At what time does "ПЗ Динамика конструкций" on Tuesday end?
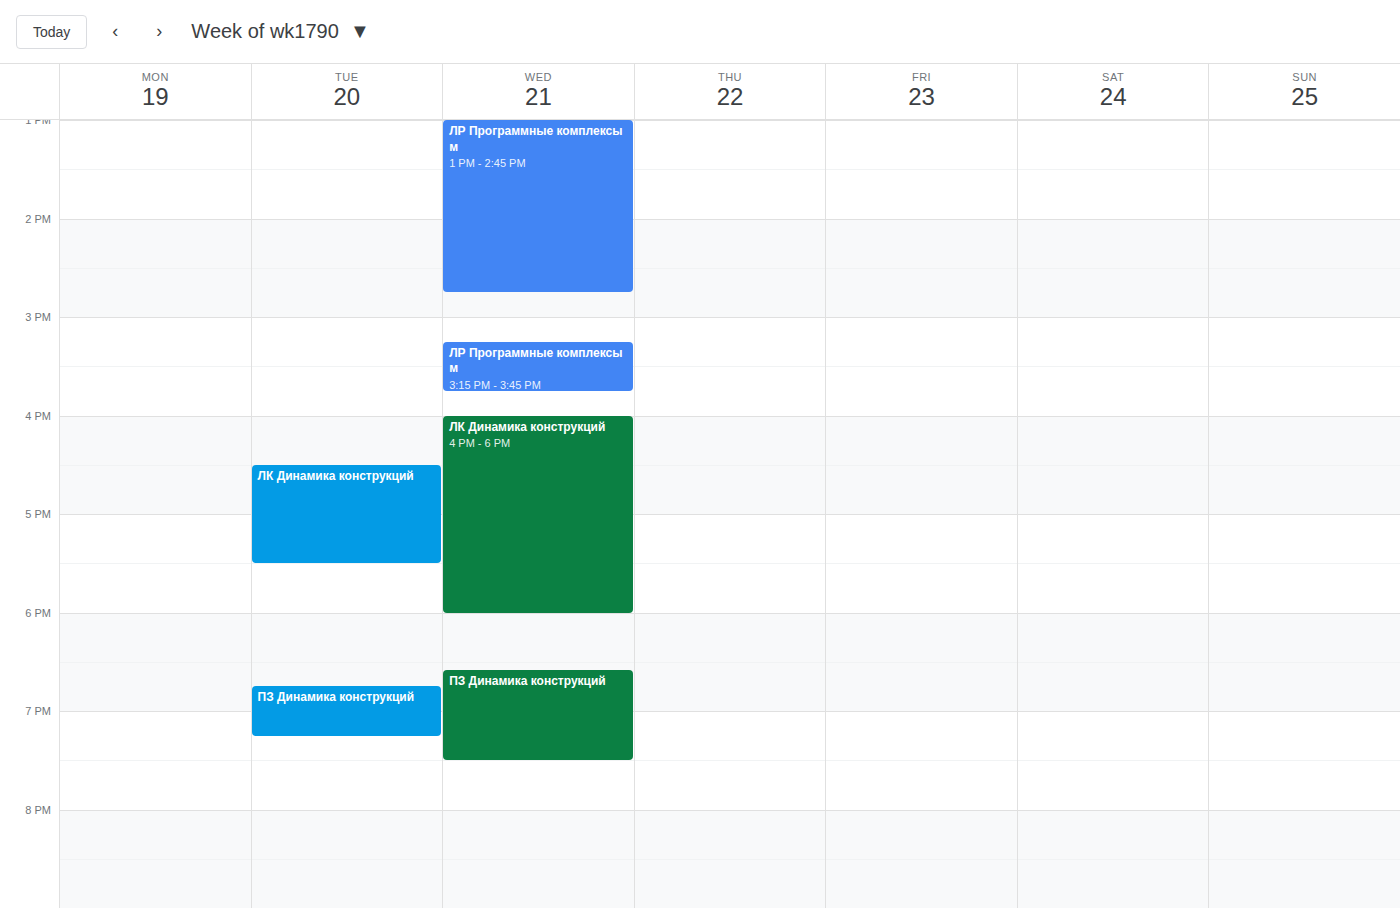
7:15 PM